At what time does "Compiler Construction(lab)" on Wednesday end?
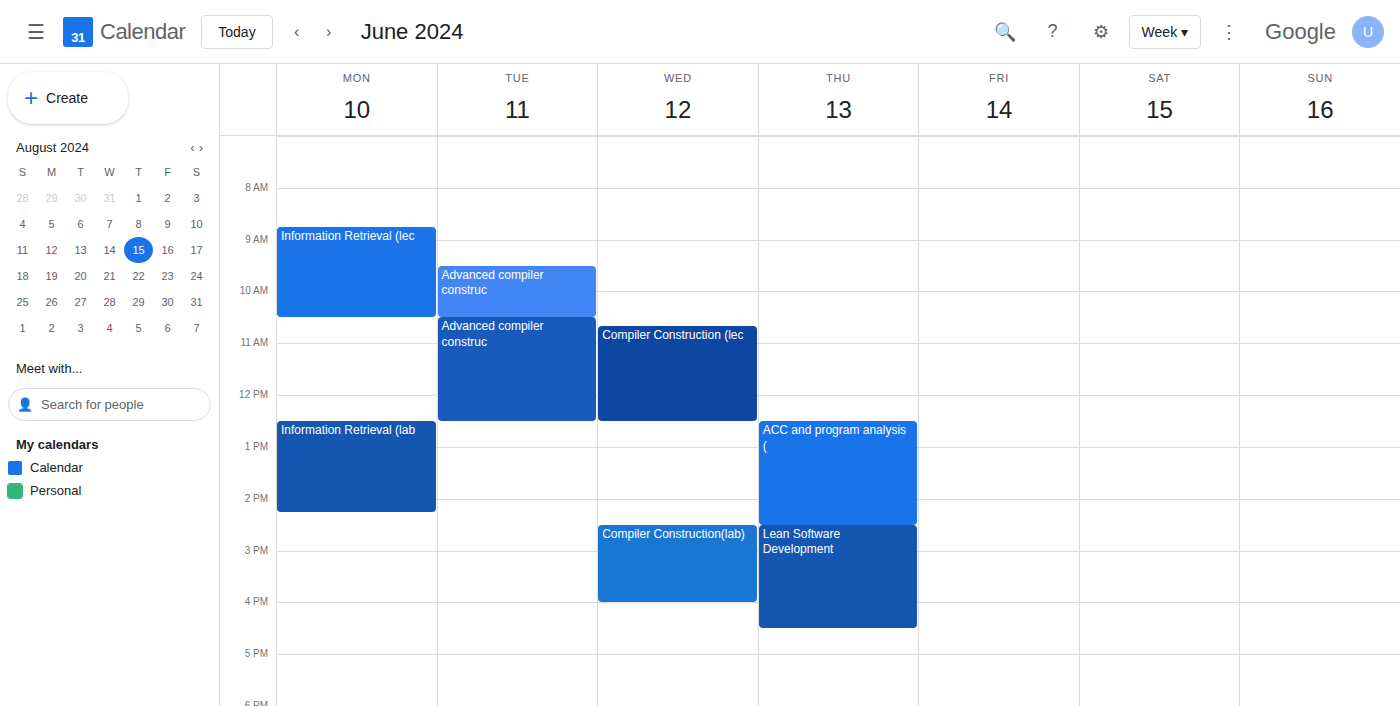
4:00 PM